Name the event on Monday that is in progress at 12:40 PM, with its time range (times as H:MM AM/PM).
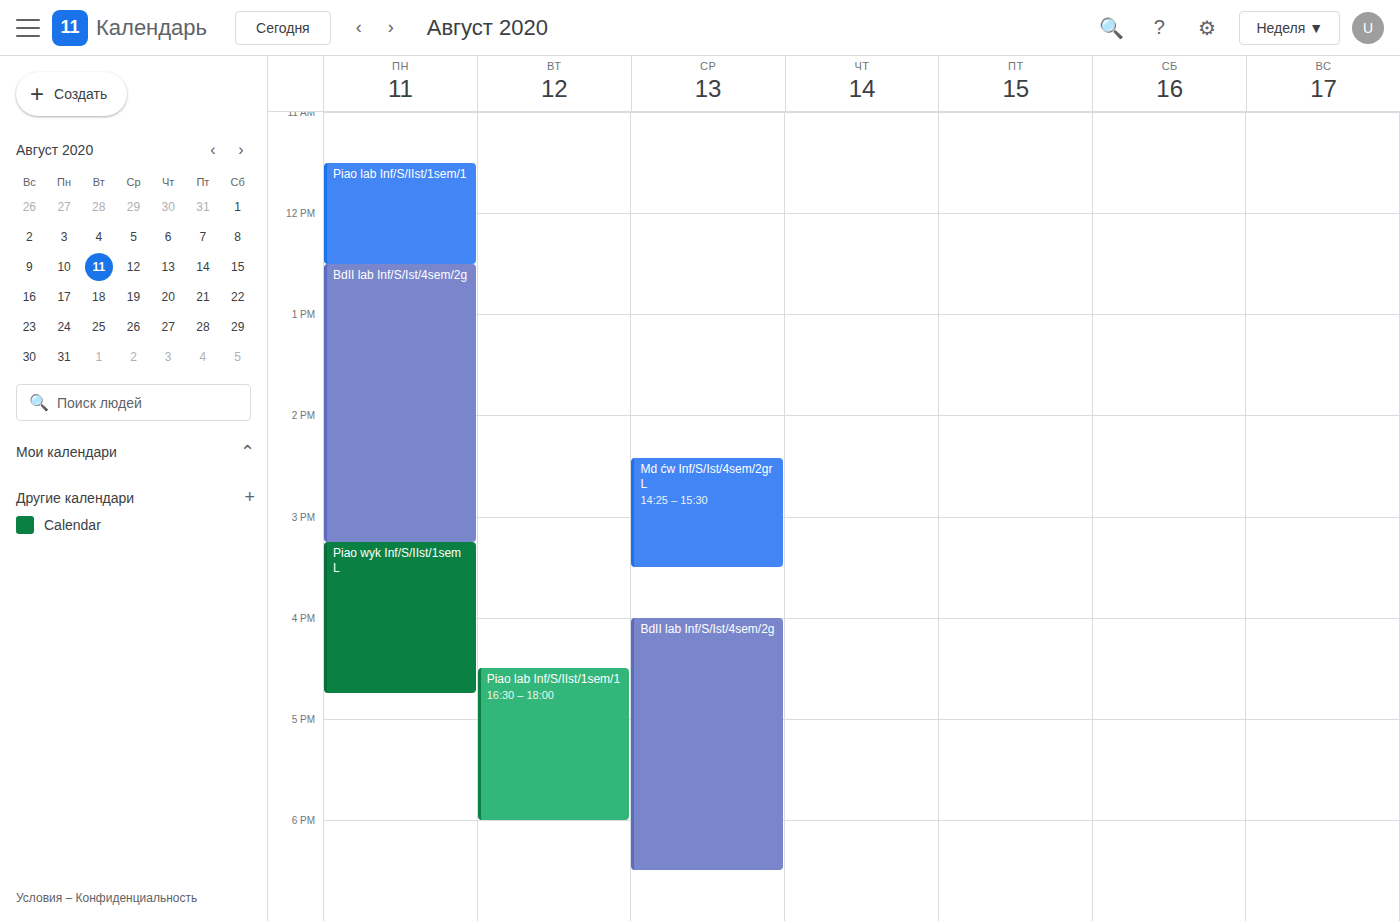
"BdII lab Inf/S/Ist/4sem/2g", 12:30 PM to 3:15 PM